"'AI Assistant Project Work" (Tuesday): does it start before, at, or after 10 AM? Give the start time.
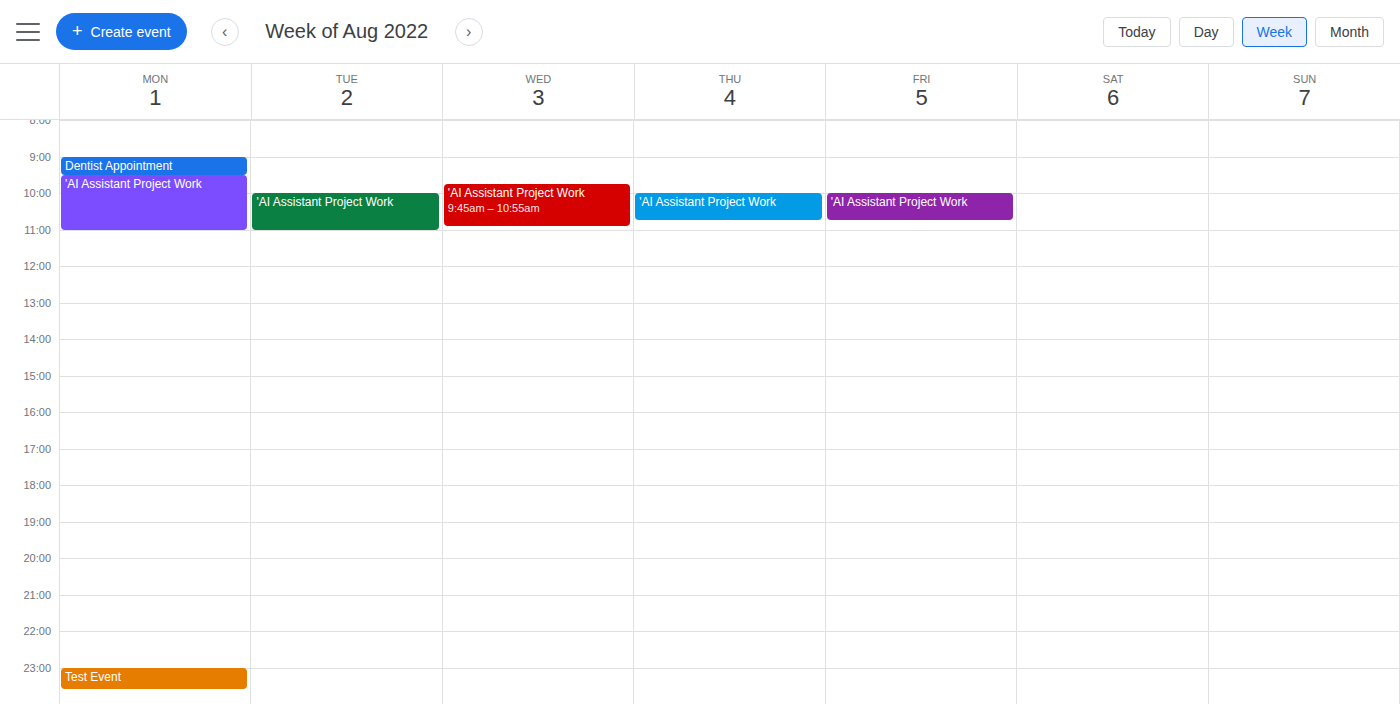
10:00 AM -- exactly at 10 AM, on the 10 AM line.